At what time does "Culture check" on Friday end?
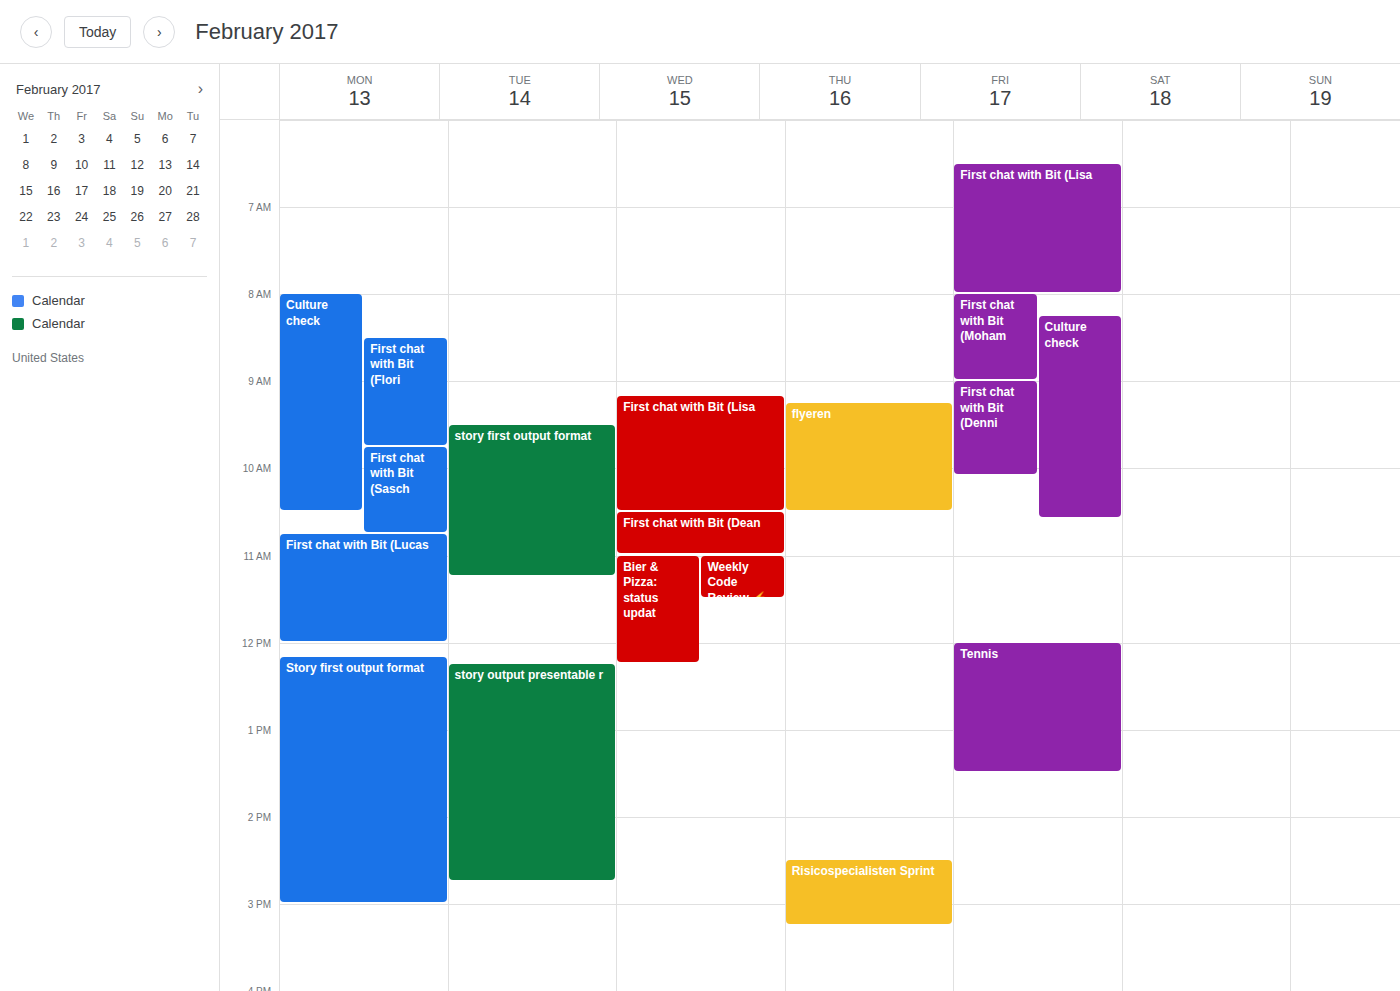
10:35 AM